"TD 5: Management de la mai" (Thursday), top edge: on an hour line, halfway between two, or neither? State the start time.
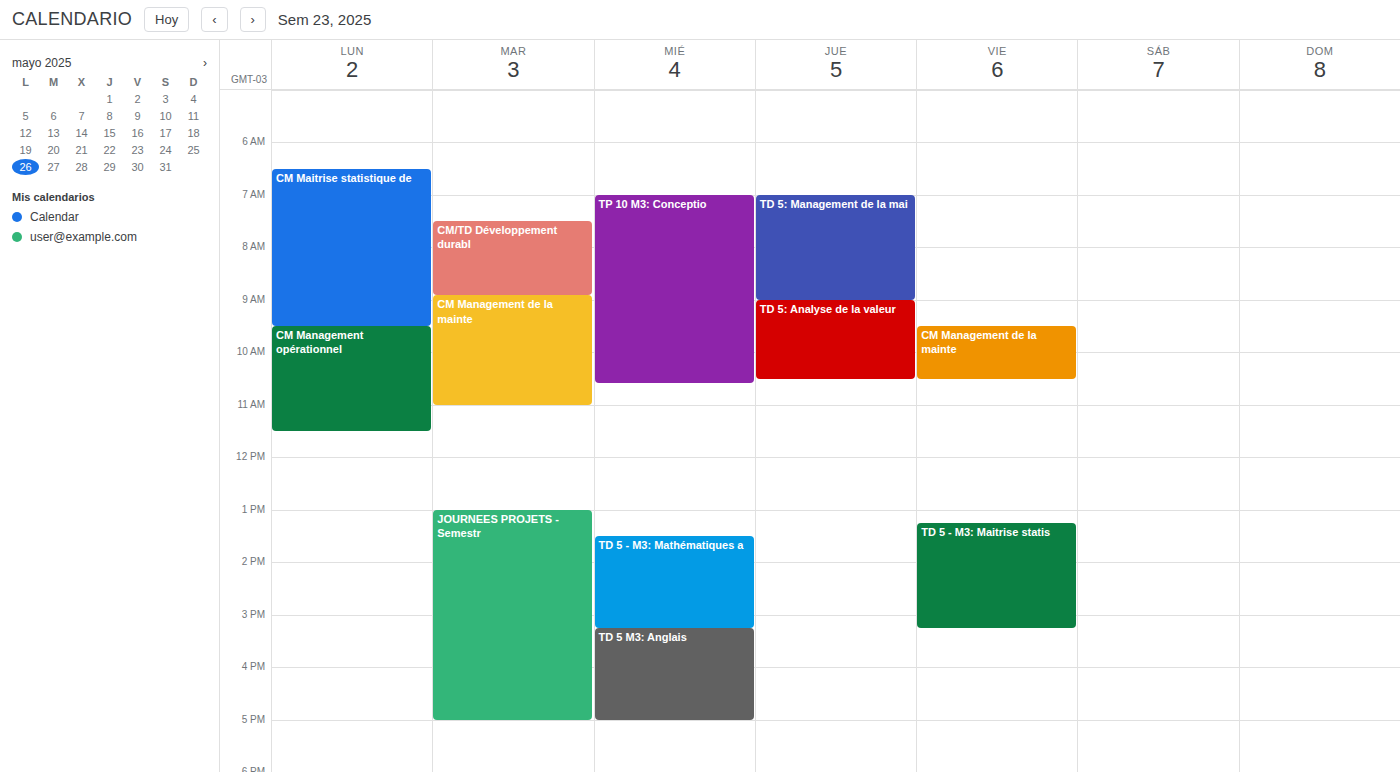
7:00 AM -- exactly on the 7 AM line.